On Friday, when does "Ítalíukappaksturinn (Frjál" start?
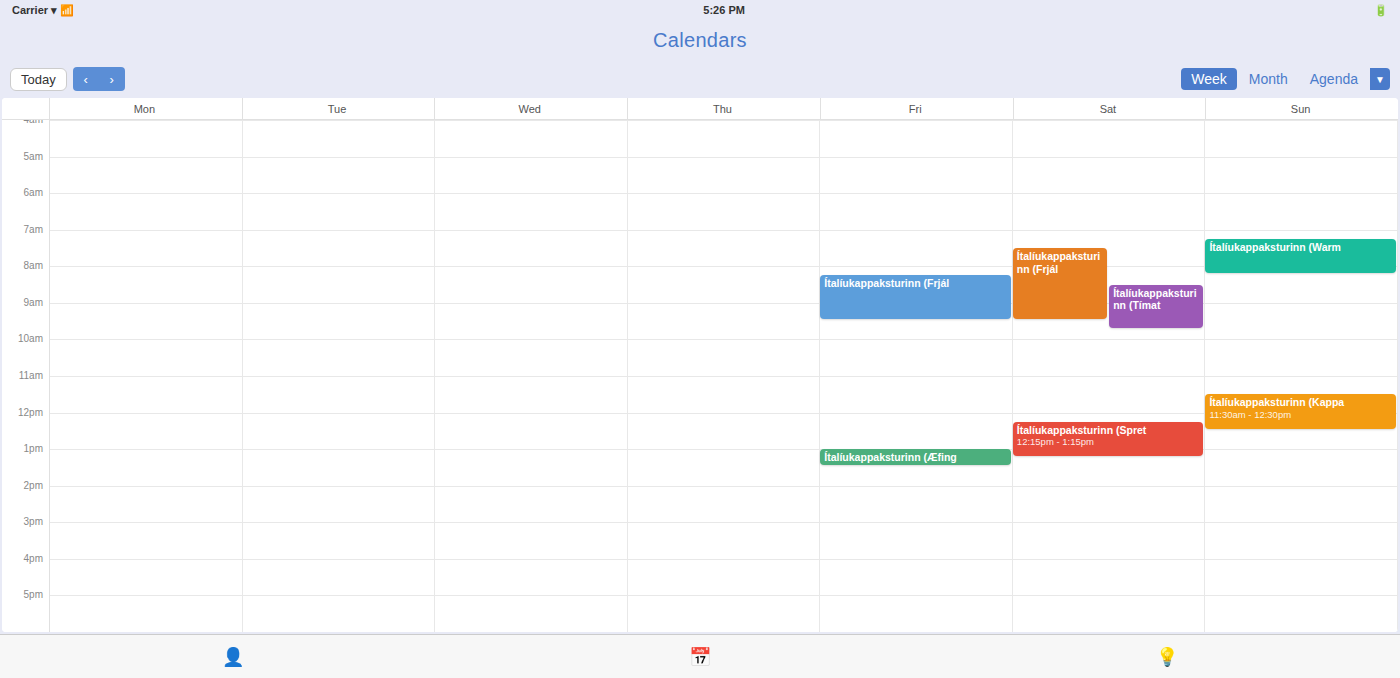
8:15 AM